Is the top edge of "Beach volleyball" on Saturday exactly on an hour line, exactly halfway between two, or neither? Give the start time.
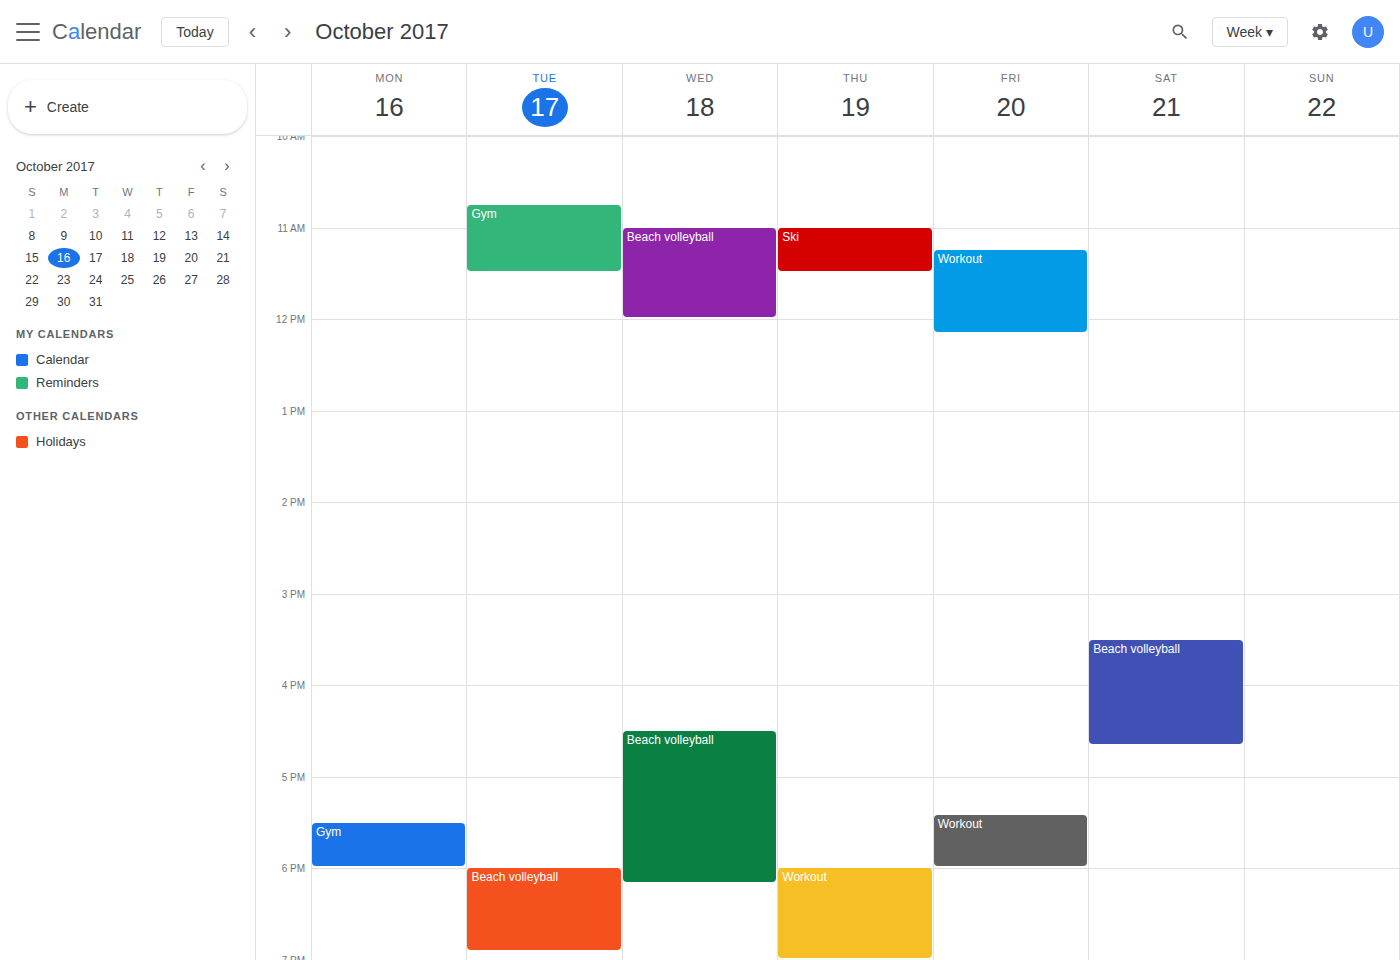
3:30 PM -- halfway between the 3 PM and 4 PM lines.